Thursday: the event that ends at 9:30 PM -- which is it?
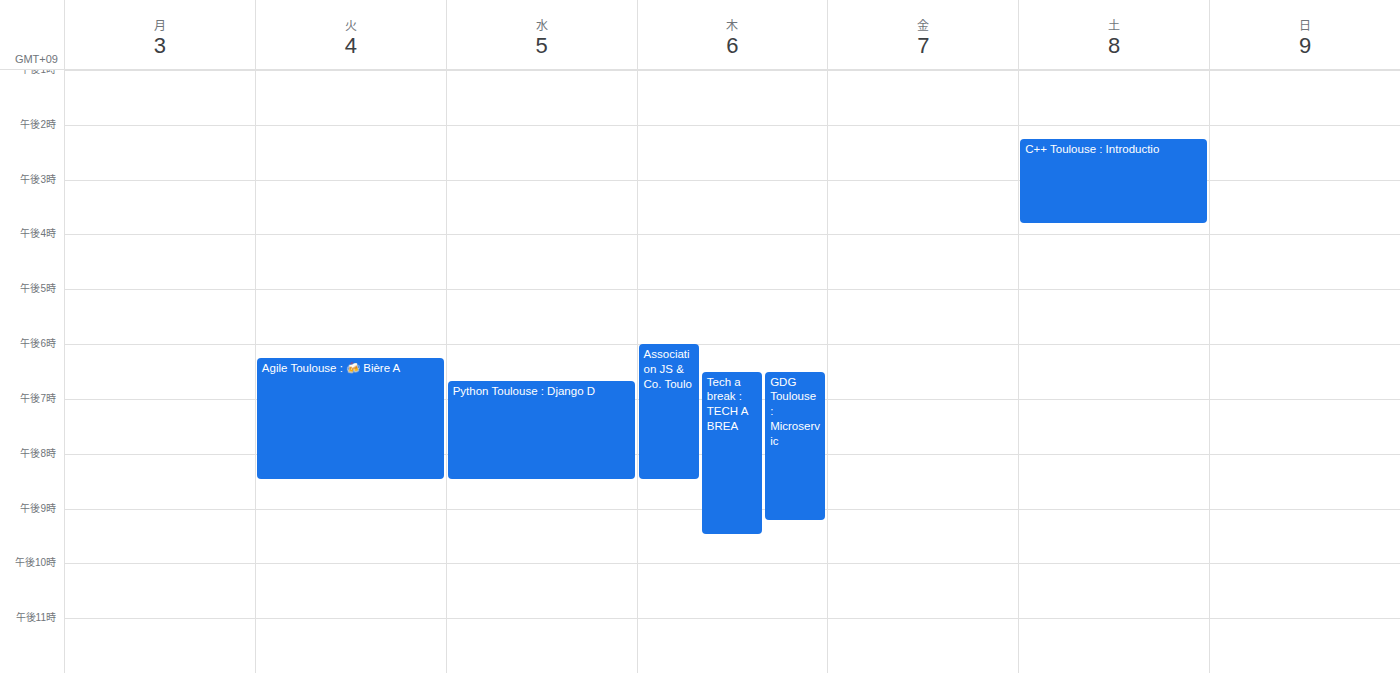
"Tech a break : TECH A BREA"